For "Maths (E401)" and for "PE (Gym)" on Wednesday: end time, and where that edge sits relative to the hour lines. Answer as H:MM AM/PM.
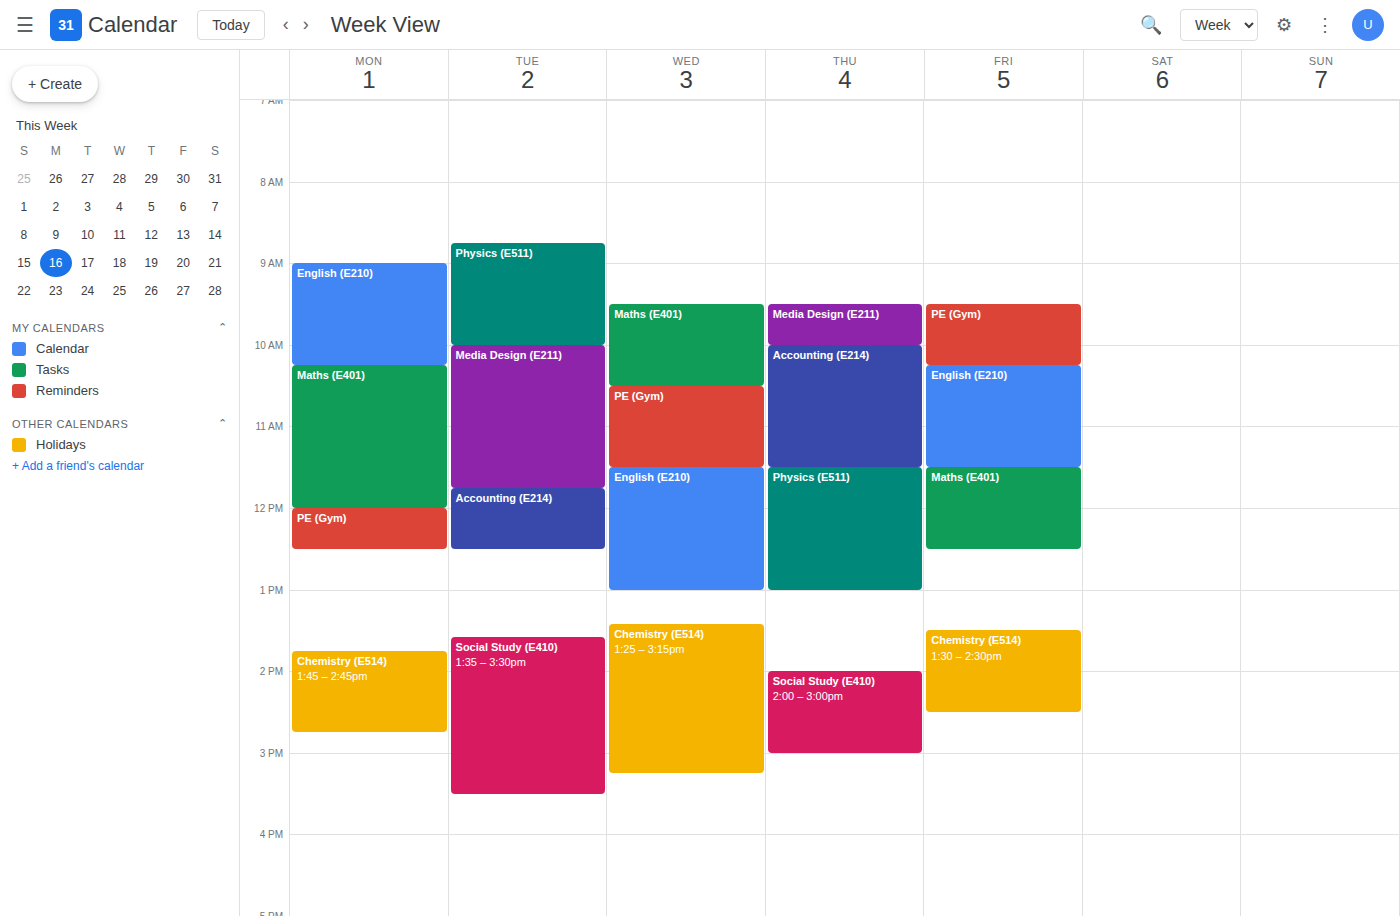
"Maths (E401)": 10:30 AM, halfway between the 10 AM and 11 AM lines. "PE (Gym)": 11:30 AM, halfway between the 11 AM and 12 PM lines.